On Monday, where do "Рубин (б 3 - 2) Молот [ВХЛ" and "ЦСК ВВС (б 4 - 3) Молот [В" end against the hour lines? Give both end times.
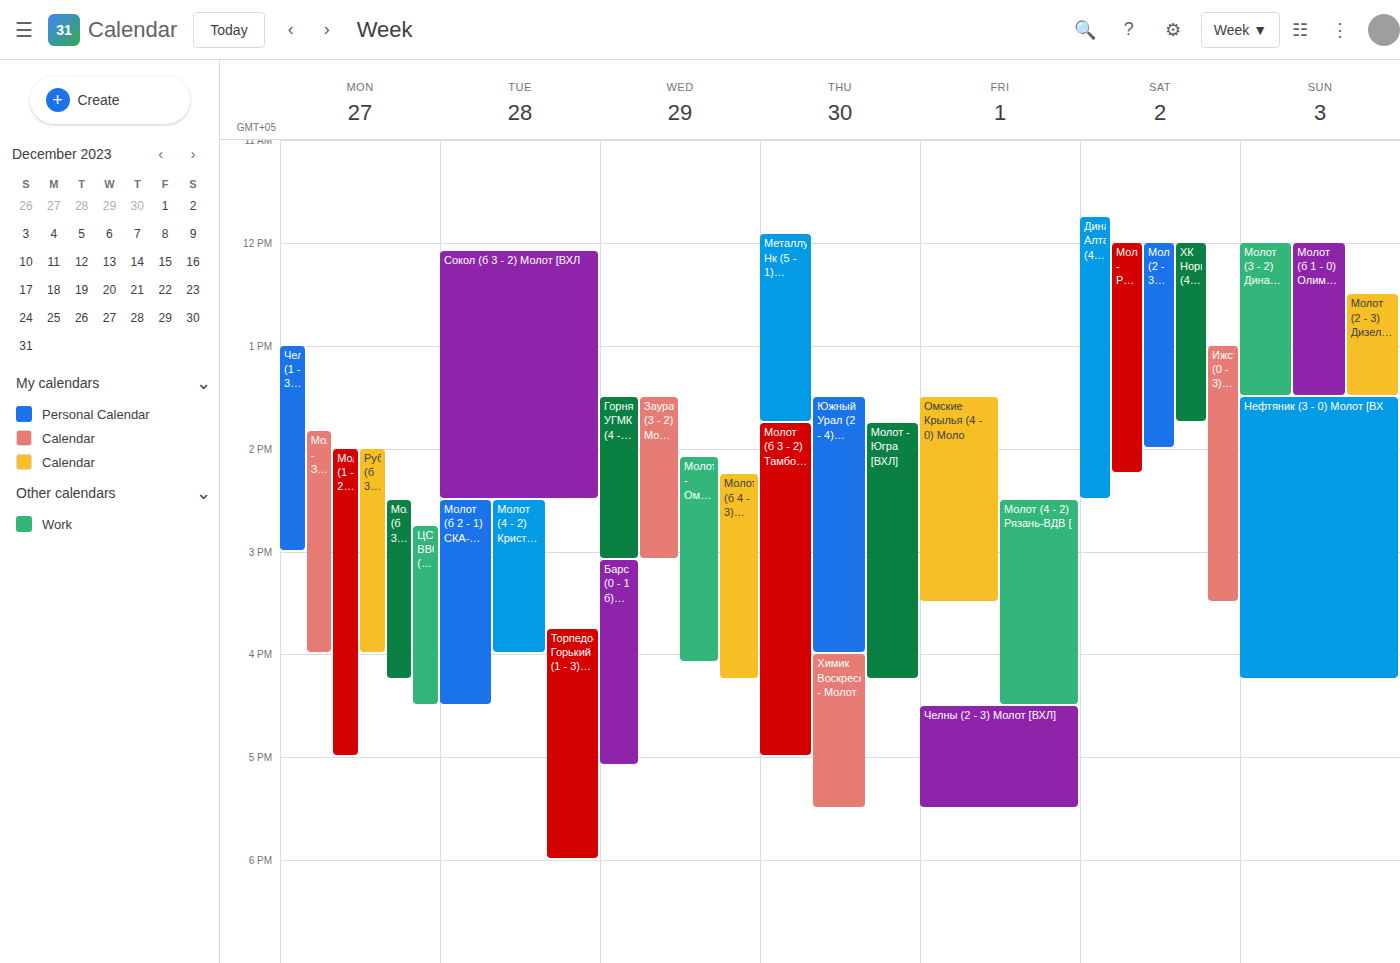
"Рубин (б 3 - 2) Молот [ВХЛ": 16:00, exactly on the 16:00 line. "ЦСК ВВС (б 4 - 3) Молот [В": 16:30, halfway between the 16:00 and 17:00 lines.